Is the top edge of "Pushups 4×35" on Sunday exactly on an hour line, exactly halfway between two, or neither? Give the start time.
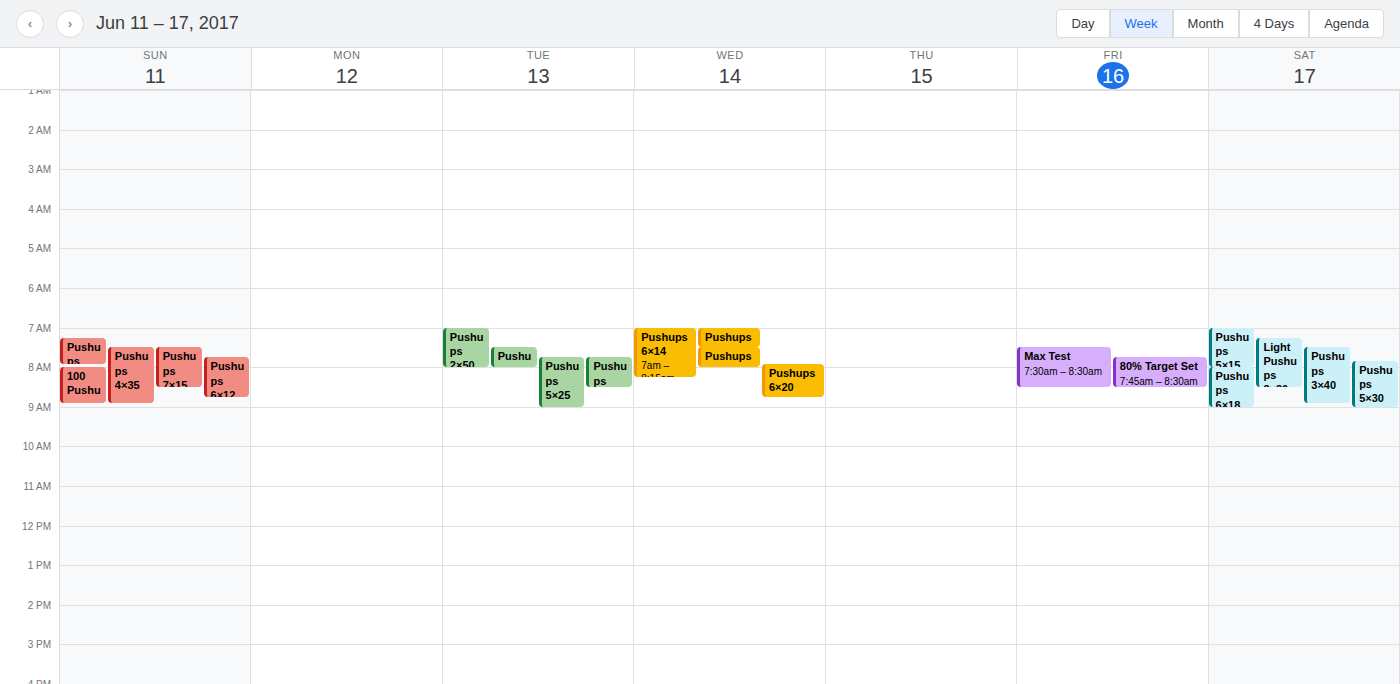
7:30 AM -- halfway between the 7 AM and 8 AM lines.